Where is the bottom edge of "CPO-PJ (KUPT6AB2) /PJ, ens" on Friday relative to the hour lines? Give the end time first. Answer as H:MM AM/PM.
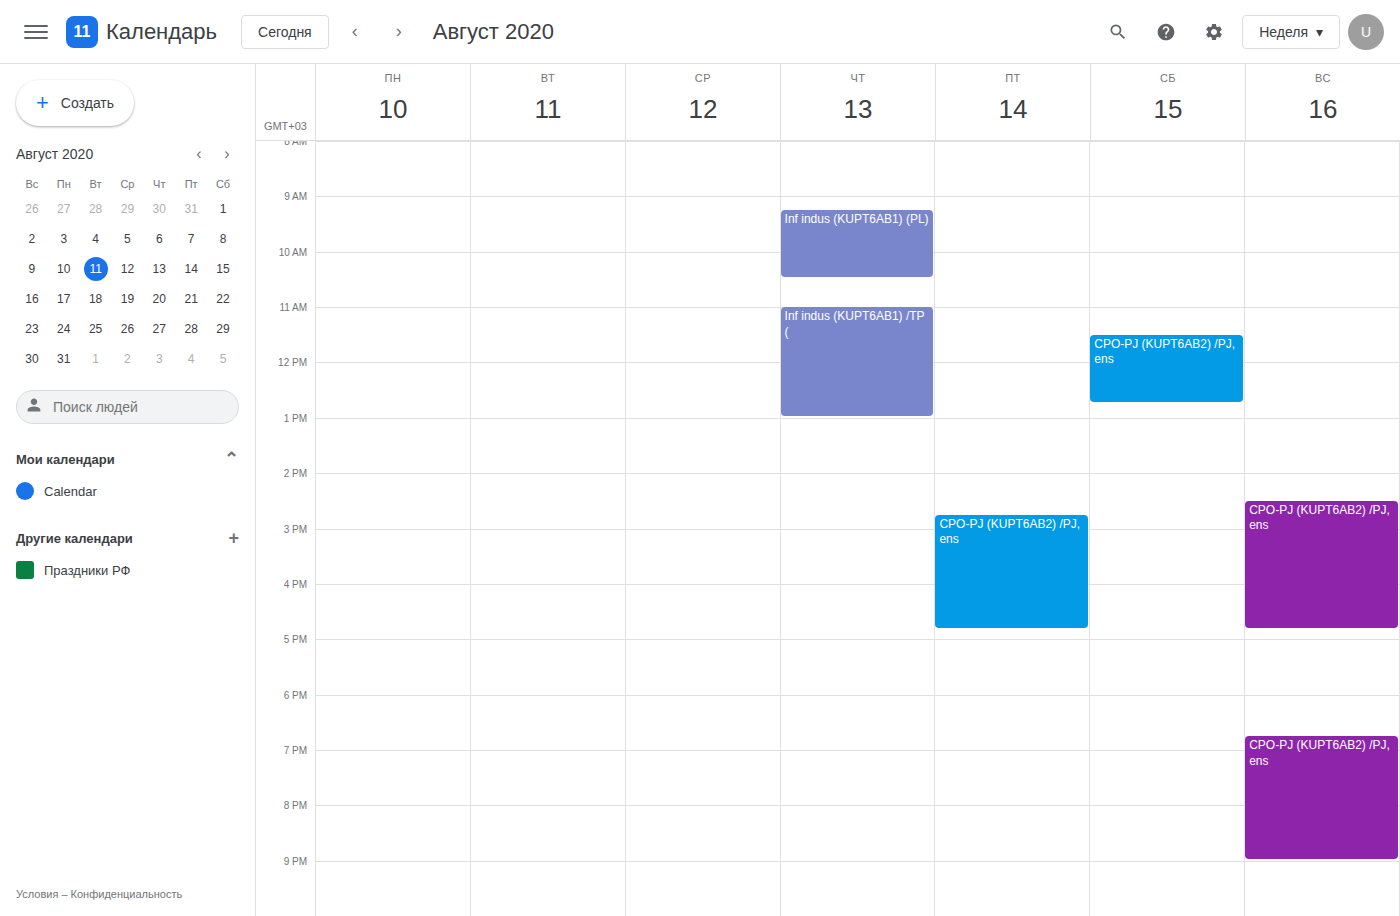
4:50 PM -- neither: 50 minutes below the 4 PM line and 10 minutes above the 5 PM line.